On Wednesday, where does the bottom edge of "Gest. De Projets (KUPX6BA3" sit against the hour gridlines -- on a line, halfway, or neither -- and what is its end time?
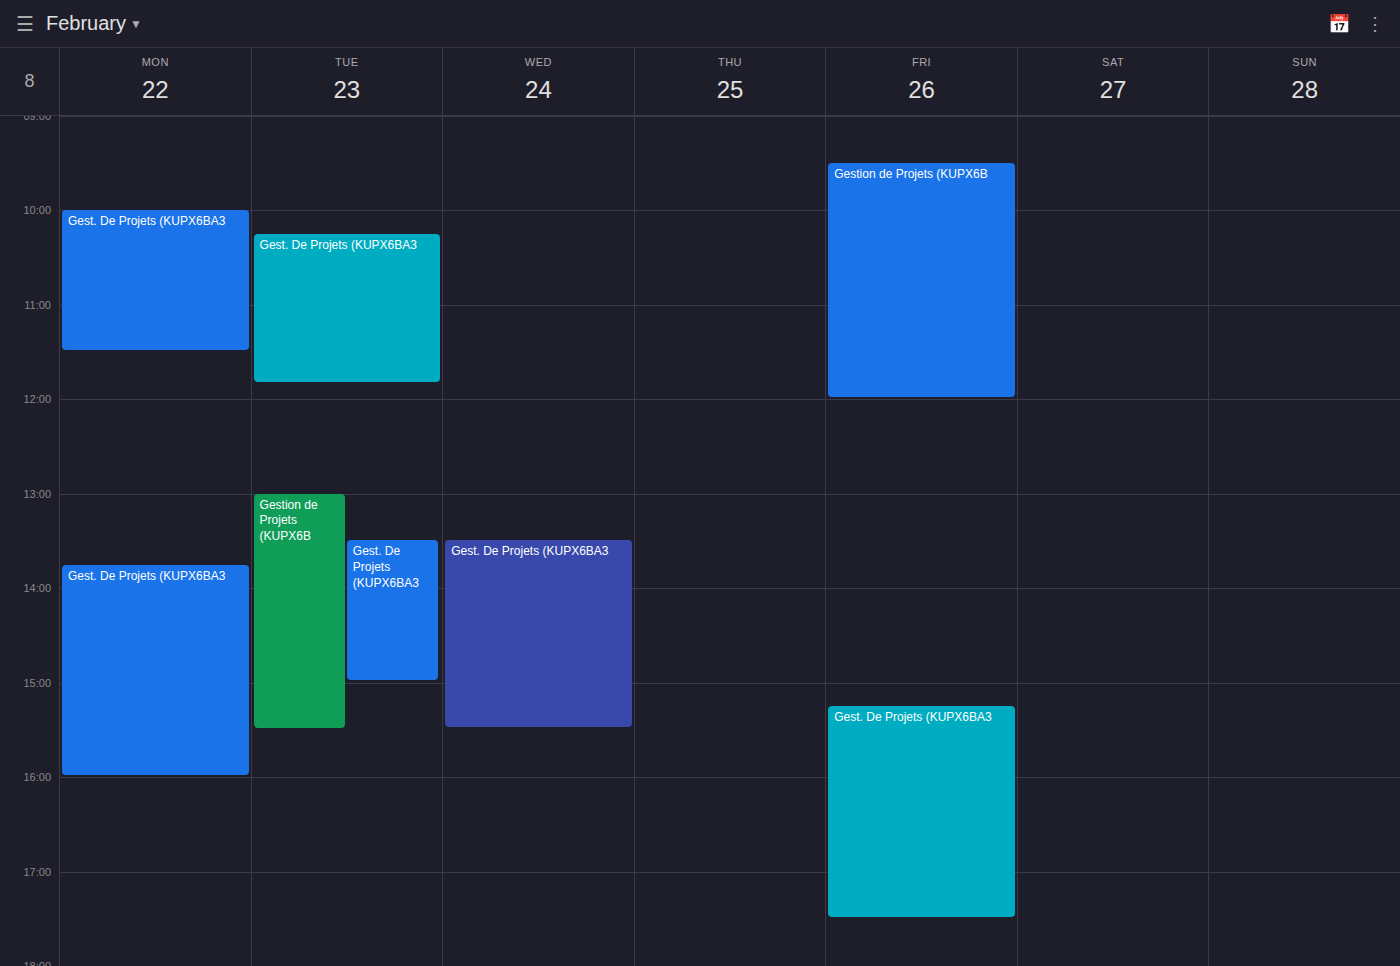
15:30 -- halfway between the 15:00 and 16:00 lines.